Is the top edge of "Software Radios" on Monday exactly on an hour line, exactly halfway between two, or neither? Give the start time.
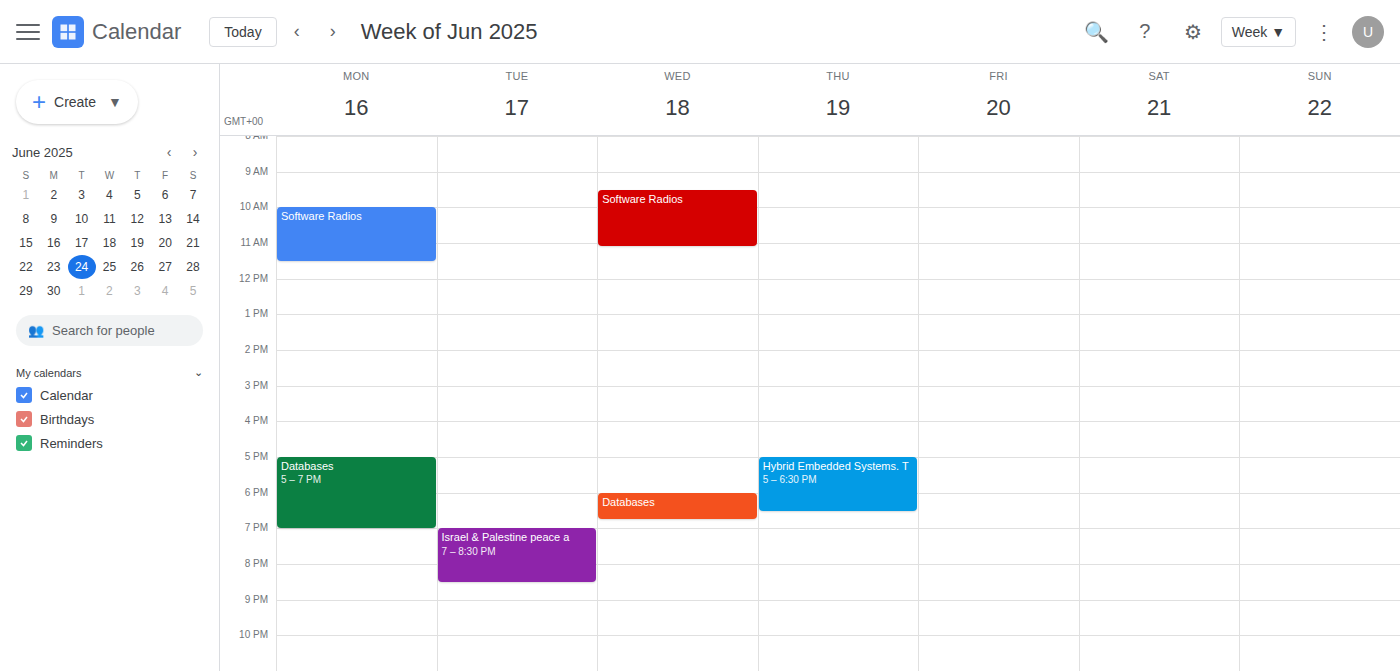
10:00 -- exactly on the 10:00 line.